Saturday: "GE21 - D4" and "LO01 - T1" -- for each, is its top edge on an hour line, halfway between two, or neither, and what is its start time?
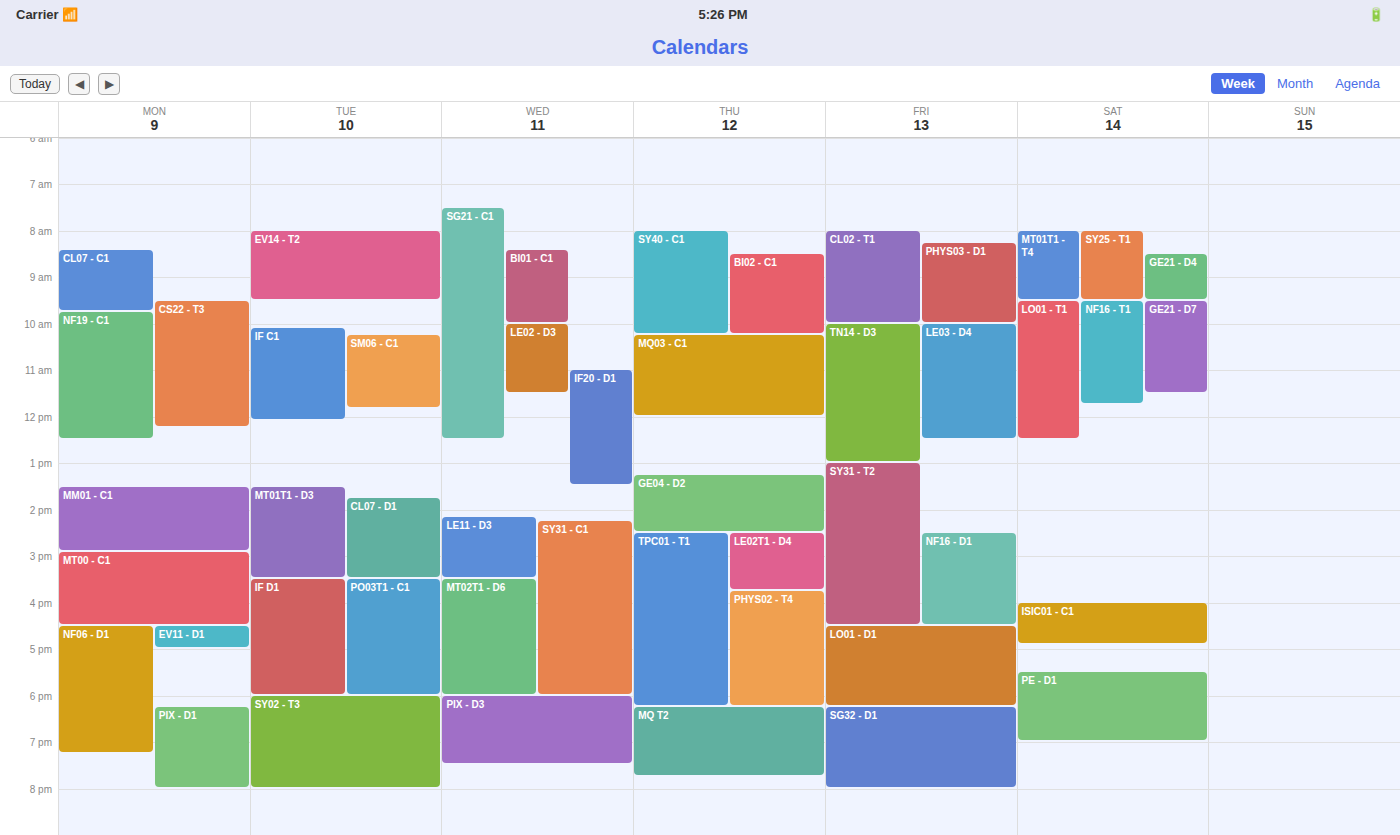
"GE21 - D4": 08:30, halfway between the 08:00 and 09:00 lines. "LO01 - T1": 09:30, halfway between the 09:00 and 10:00 lines.